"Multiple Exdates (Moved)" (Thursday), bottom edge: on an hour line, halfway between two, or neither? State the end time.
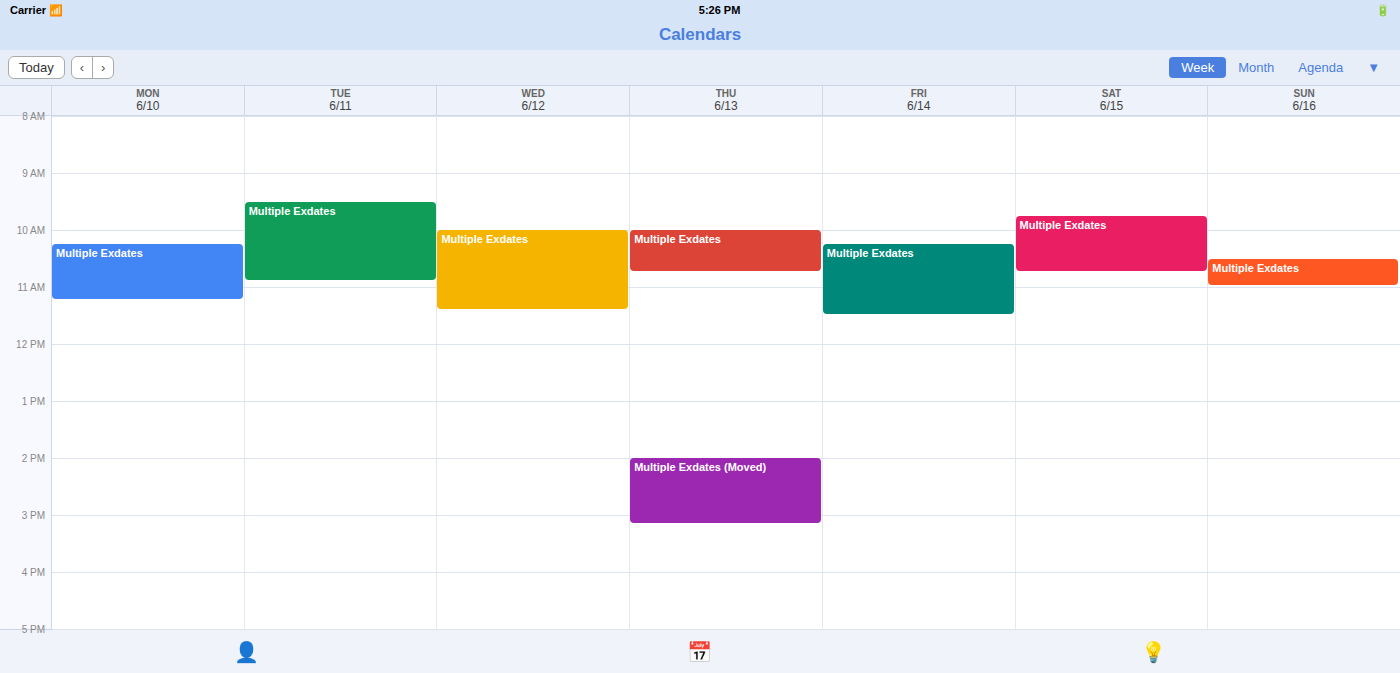
15:10 -- neither: 10 minutes below the 15:00 line and 50 minutes above the 16:00 line.